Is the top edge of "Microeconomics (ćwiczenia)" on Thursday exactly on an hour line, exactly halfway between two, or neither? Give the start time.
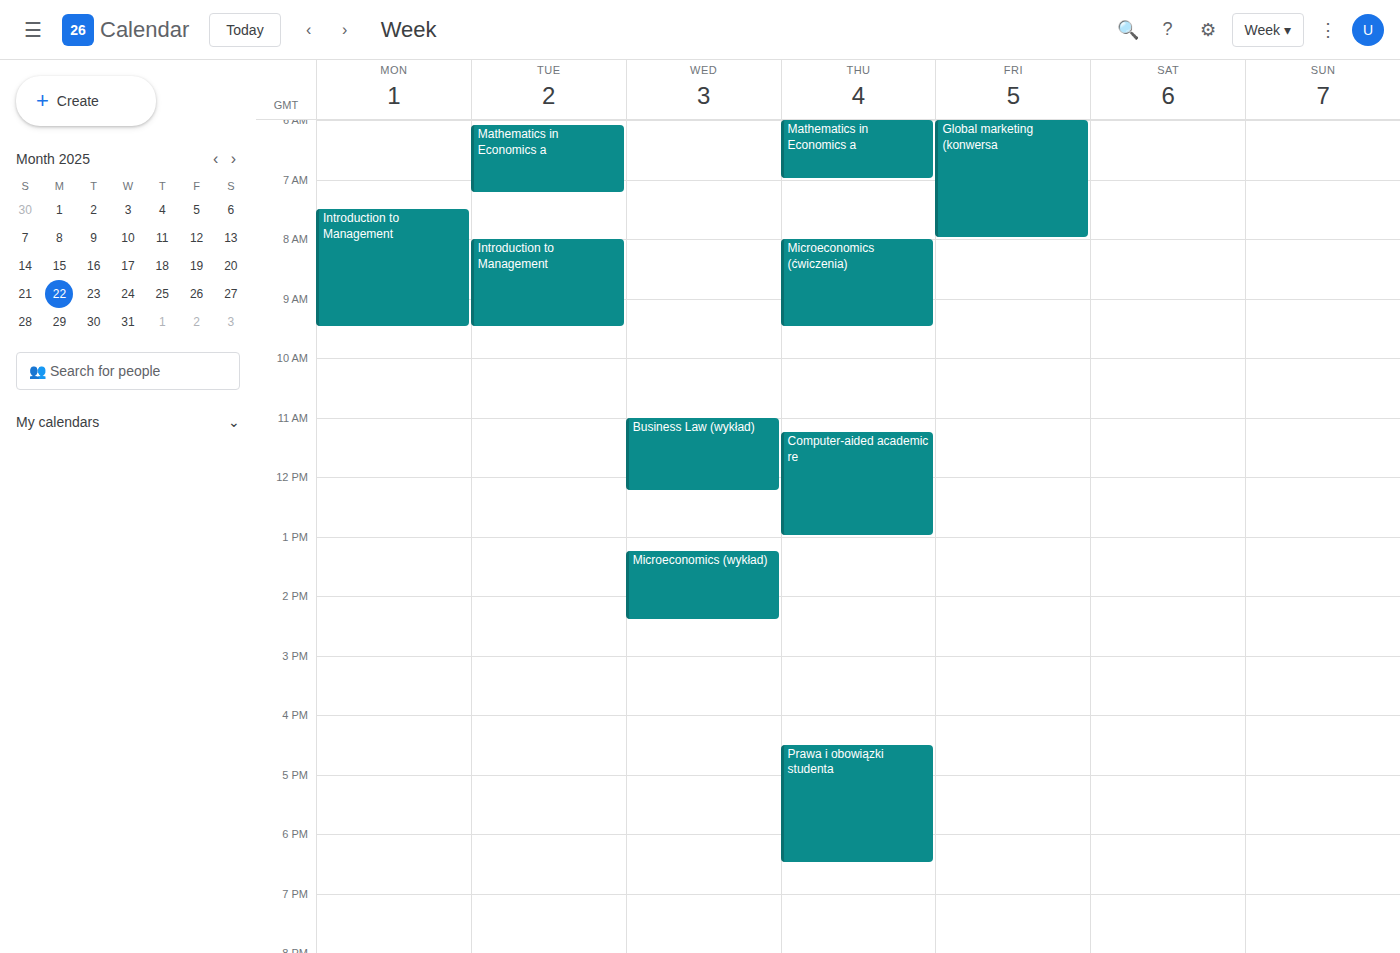
8:00 AM -- exactly on the 8 AM line.